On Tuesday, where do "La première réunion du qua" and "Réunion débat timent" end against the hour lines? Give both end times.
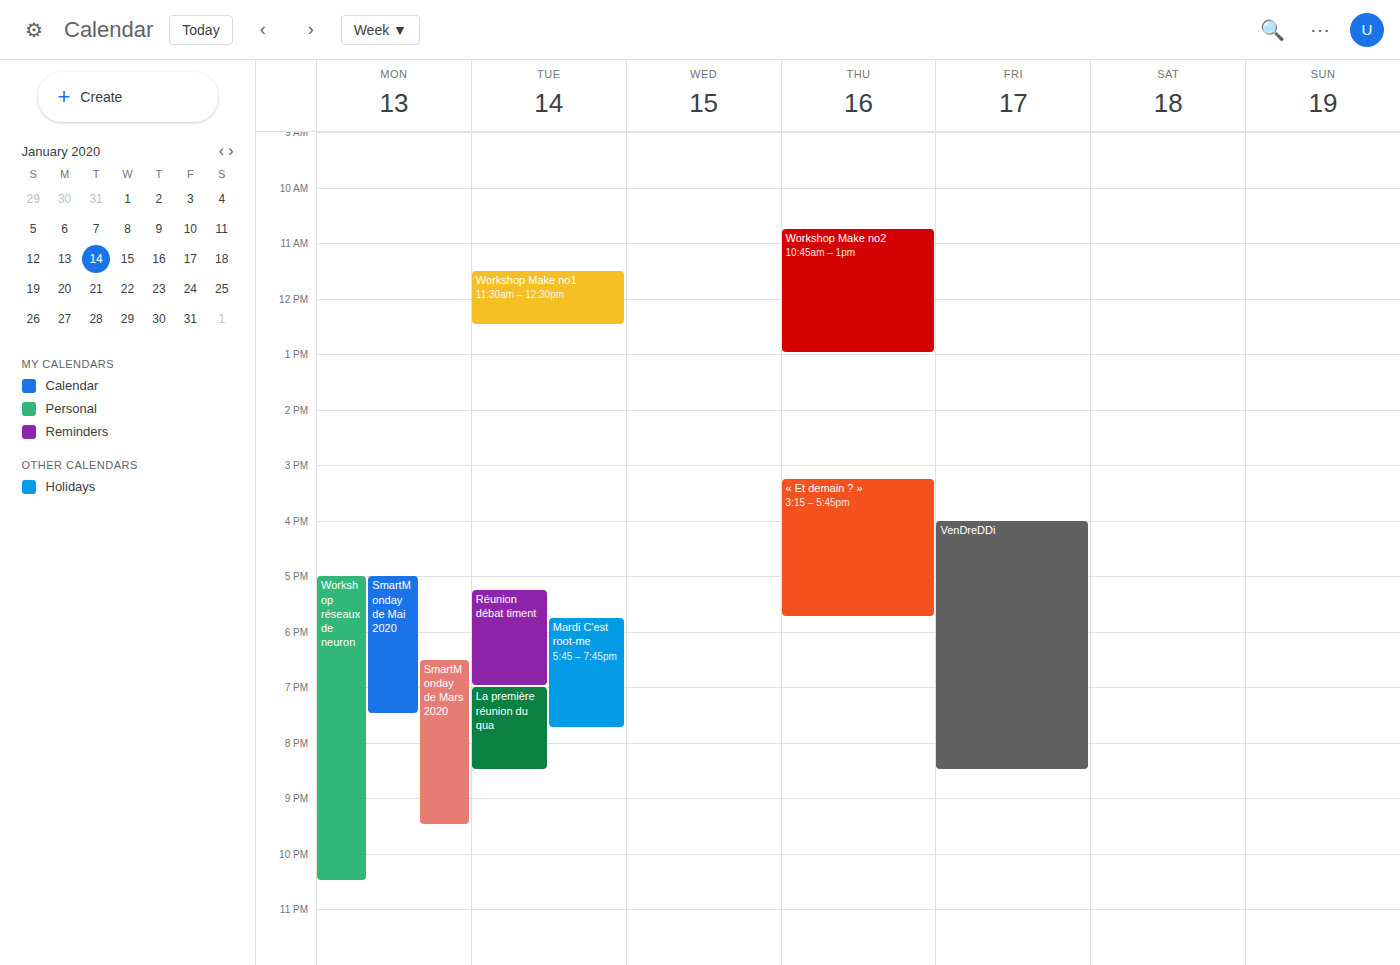
"La première réunion du qua": 8:30 PM, halfway between the 8 PM and 9 PM lines. "Réunion débat timent": 7:00 PM, exactly on the 7 PM line.